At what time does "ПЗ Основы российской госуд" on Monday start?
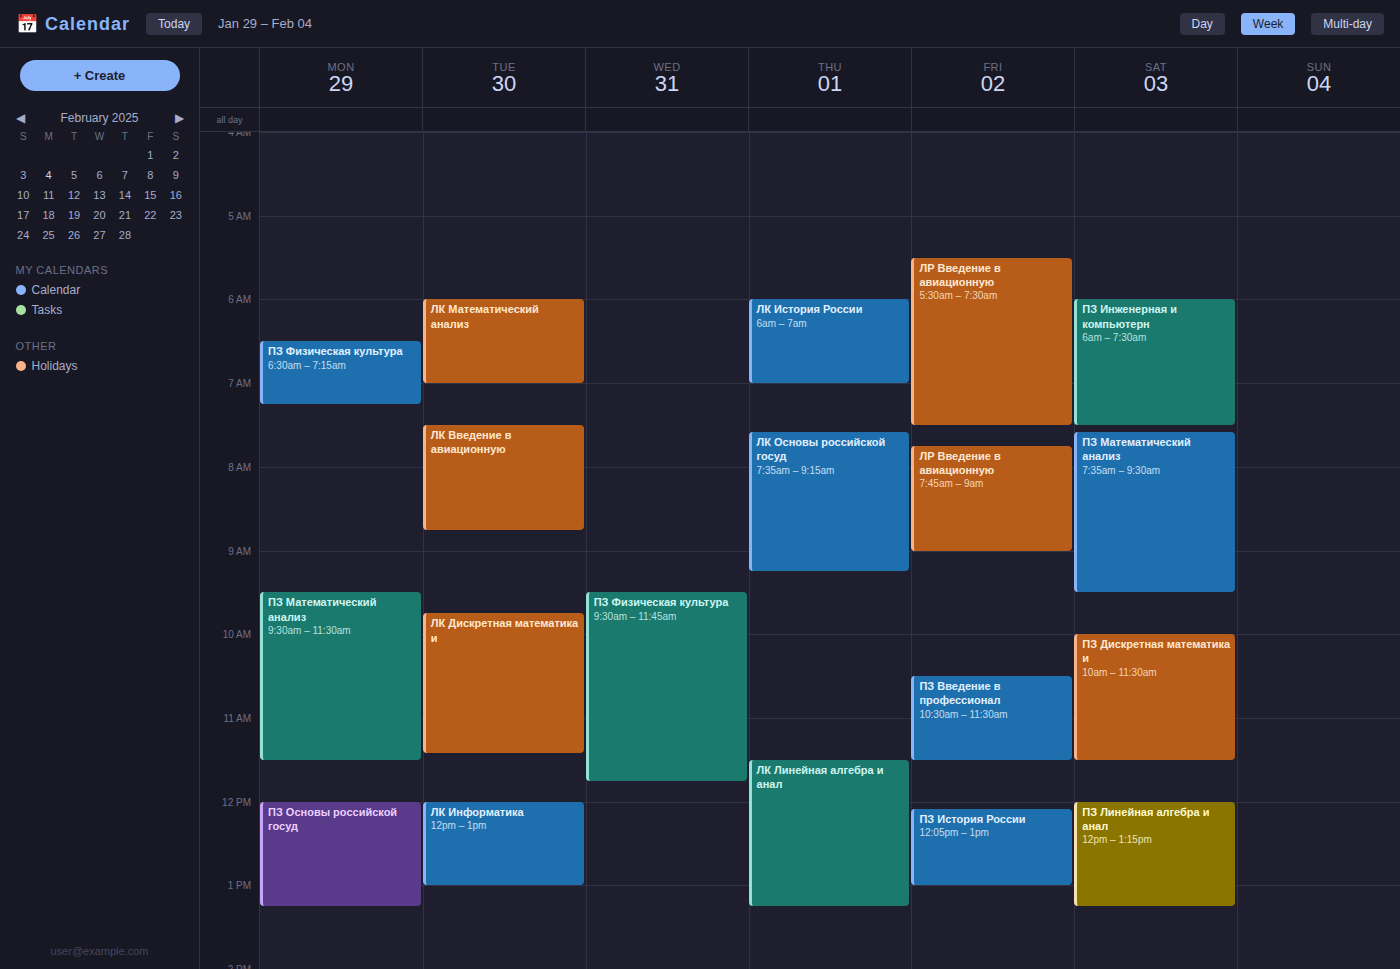
12:00 PM